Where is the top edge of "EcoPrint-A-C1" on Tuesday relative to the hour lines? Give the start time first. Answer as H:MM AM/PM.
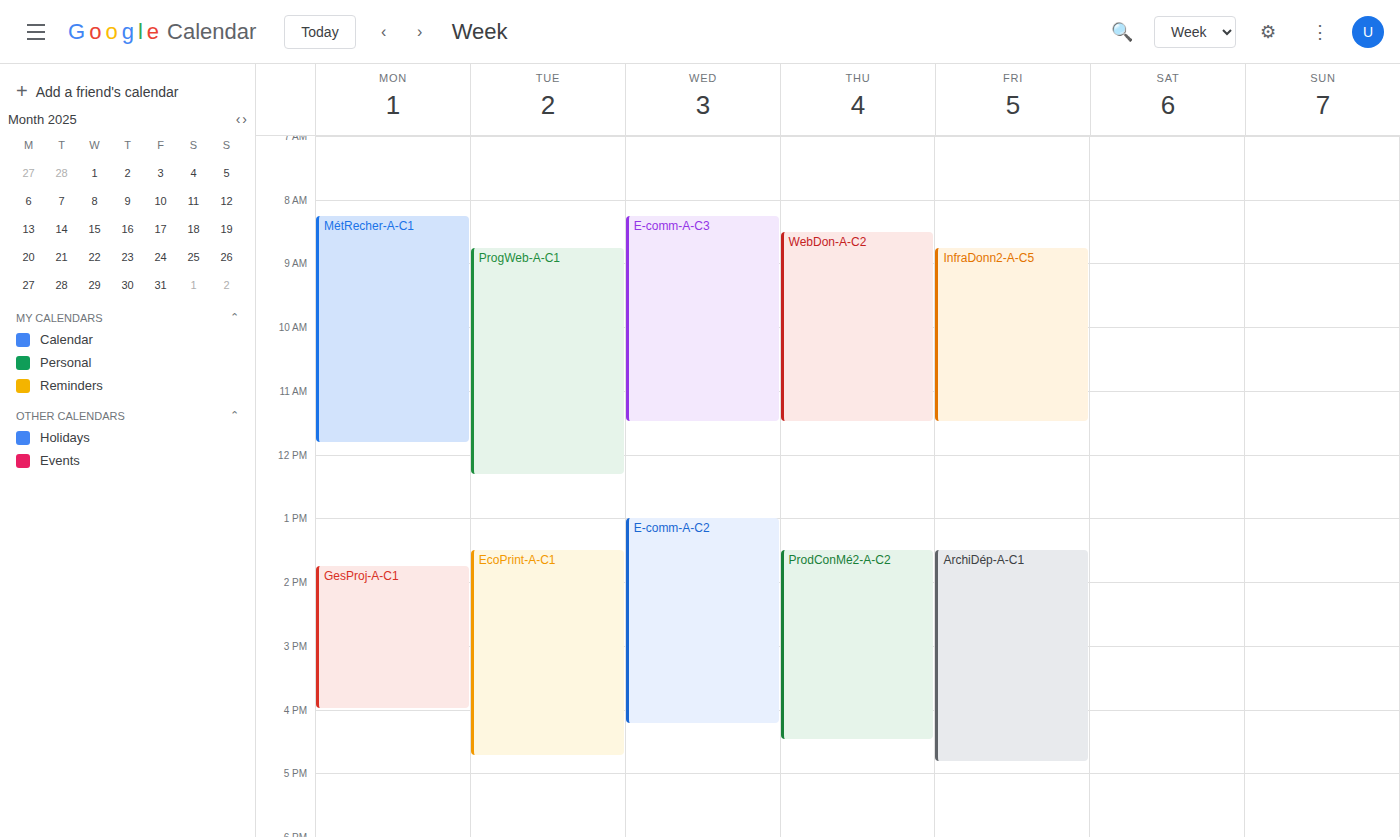
1:30 PM -- halfway between the 1 PM and 2 PM lines.